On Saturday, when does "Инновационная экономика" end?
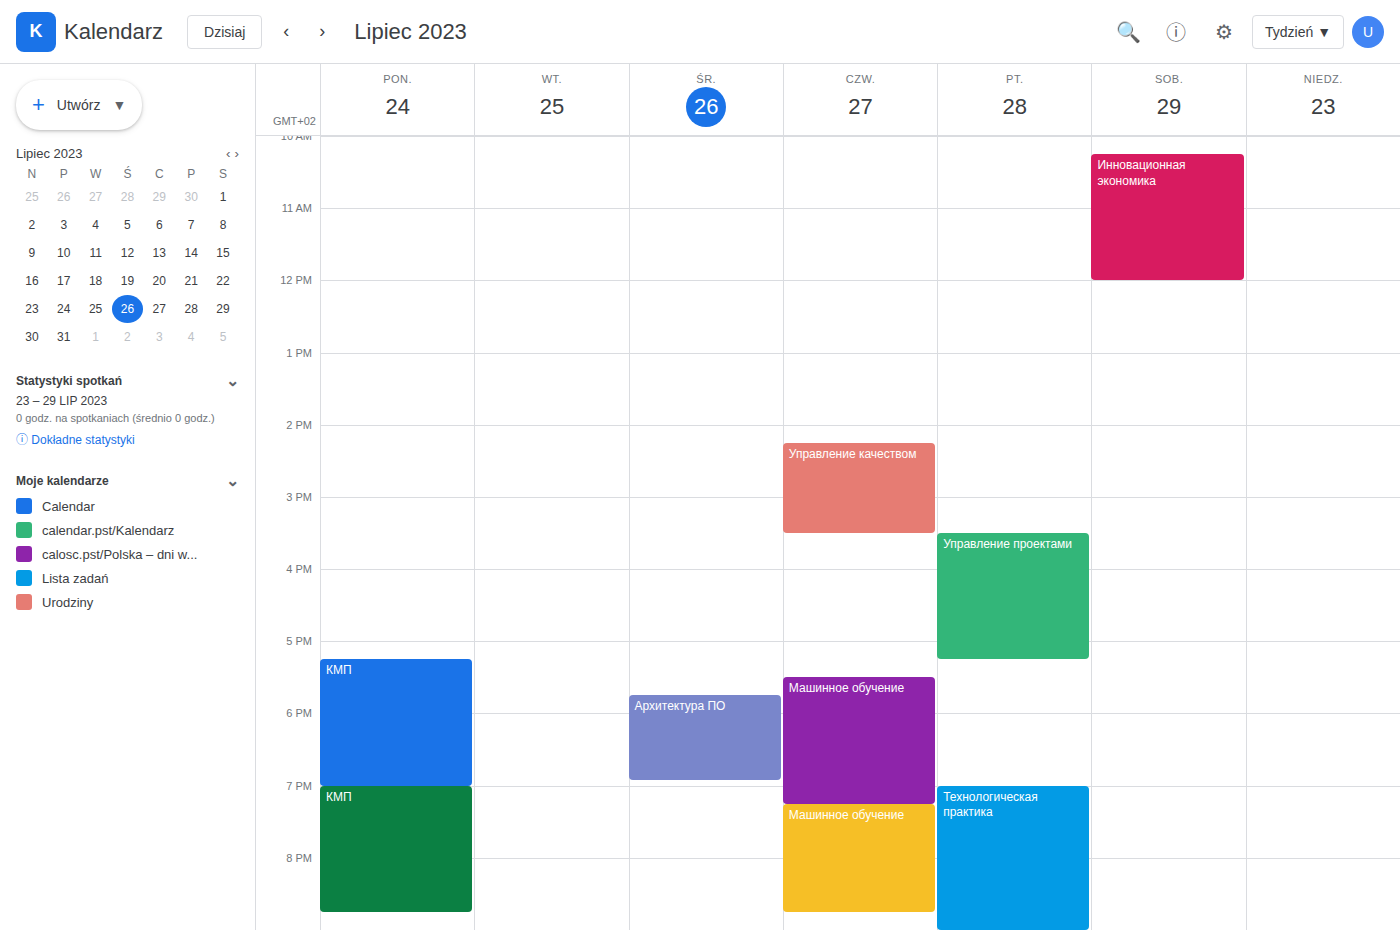
12:00 PM